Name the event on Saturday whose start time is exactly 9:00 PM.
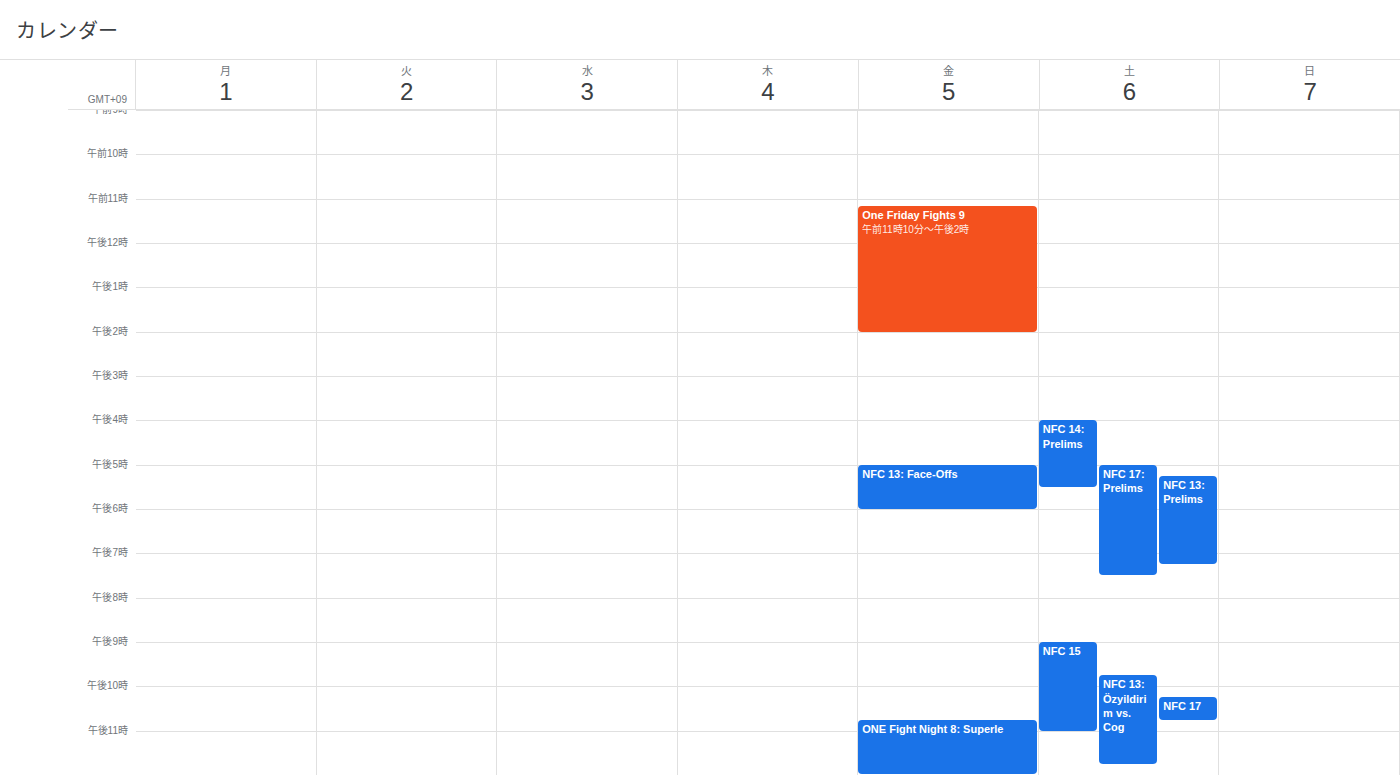
"NFC 15"